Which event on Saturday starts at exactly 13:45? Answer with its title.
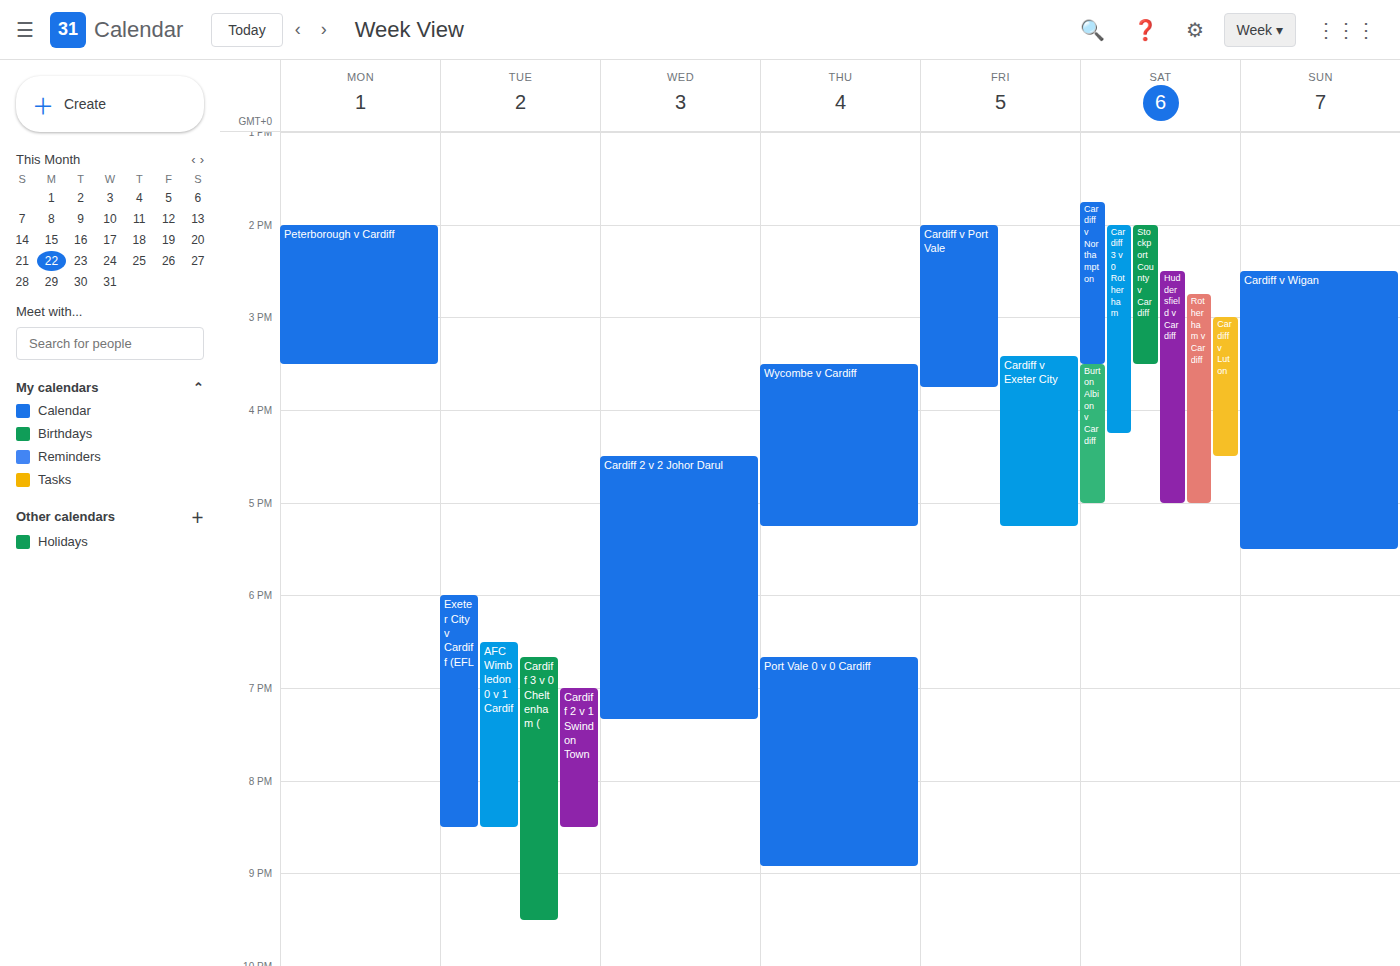
"Cardiff v Northampton"